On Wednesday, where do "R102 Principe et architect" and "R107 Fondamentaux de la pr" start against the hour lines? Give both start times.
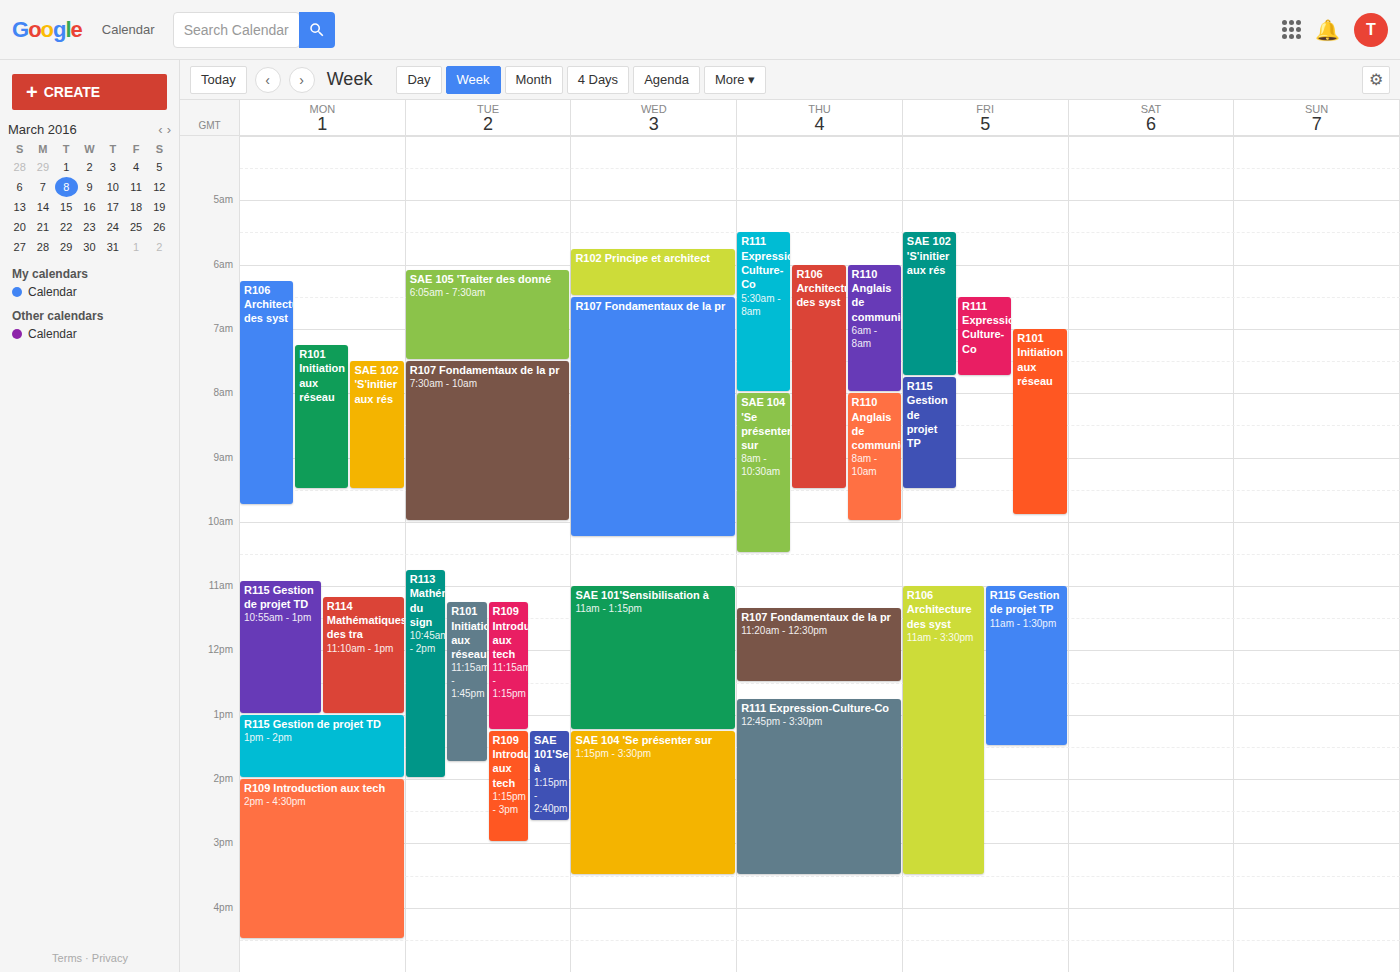
"R102 Principe et architect": 5:45 AM, neither: three quarters of the way from the 5 AM line to the 6 AM line. "R107 Fondamentaux de la pr": 6:30 AM, halfway between the 6 AM and 7 AM lines.